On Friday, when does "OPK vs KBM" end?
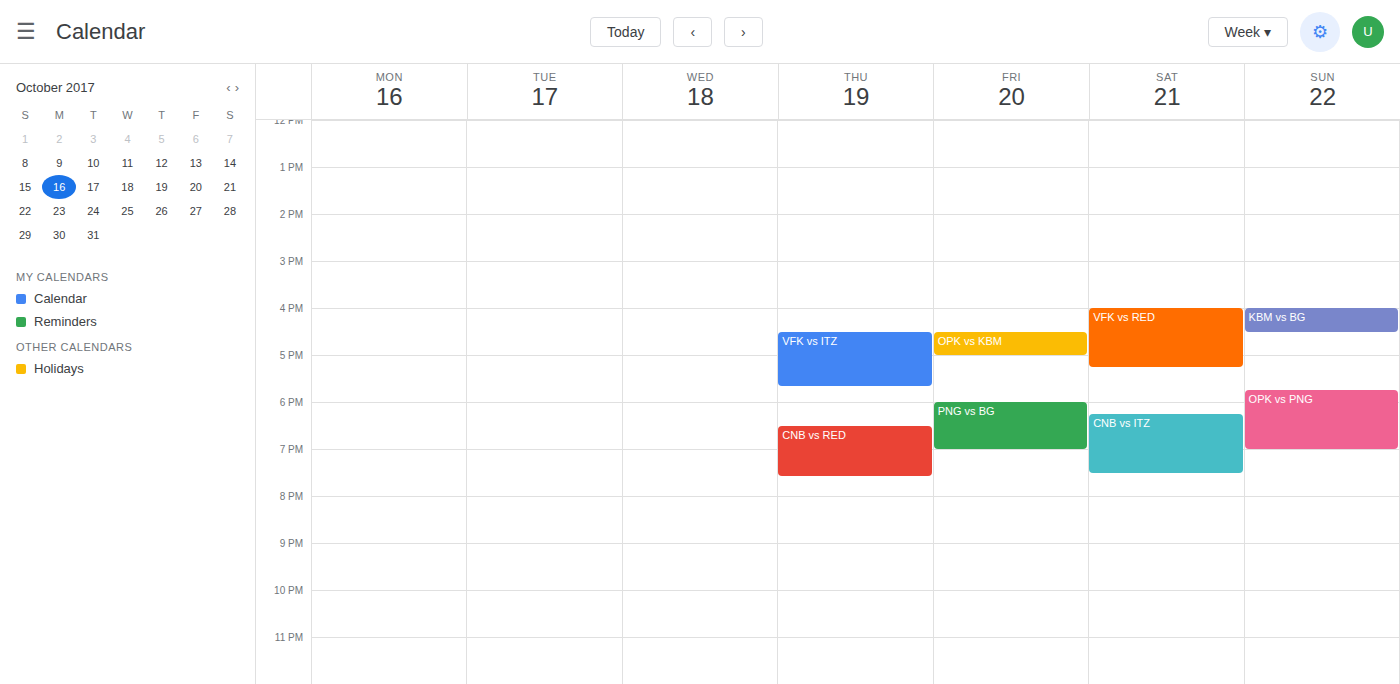
5:00 PM